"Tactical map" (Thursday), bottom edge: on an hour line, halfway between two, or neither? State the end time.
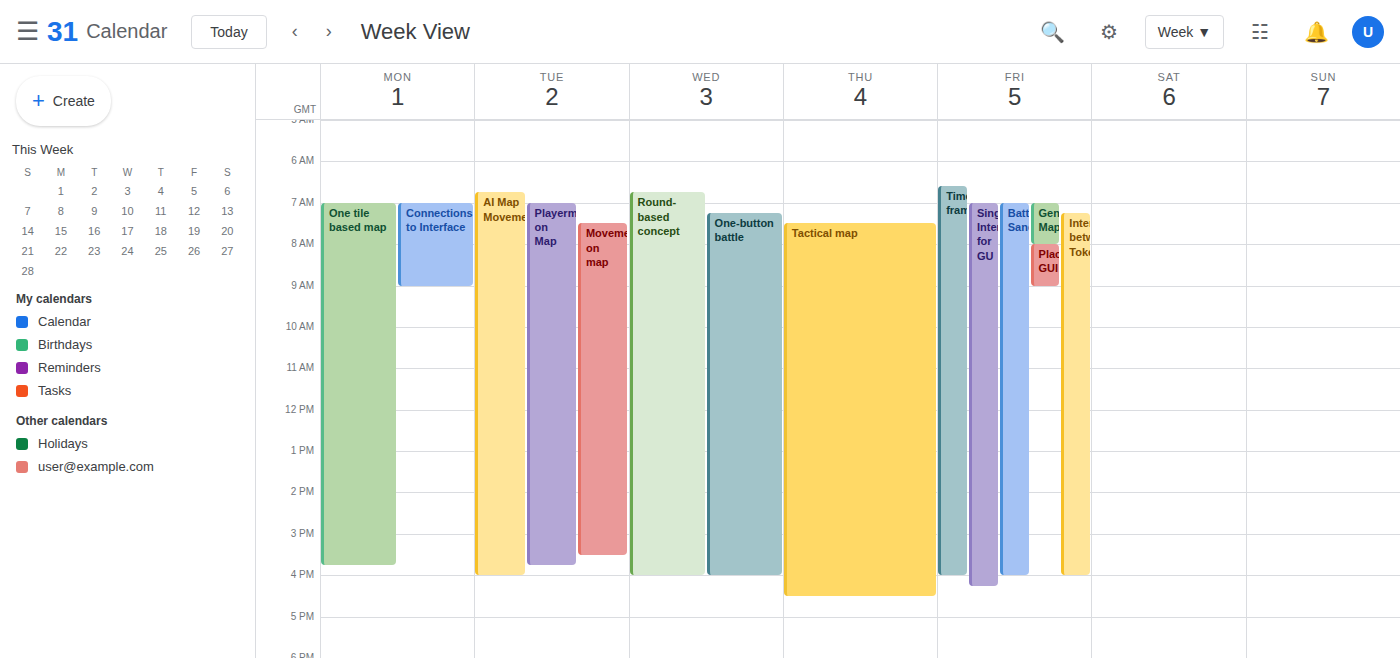
4:30 PM -- halfway between the 4 PM and 5 PM lines.